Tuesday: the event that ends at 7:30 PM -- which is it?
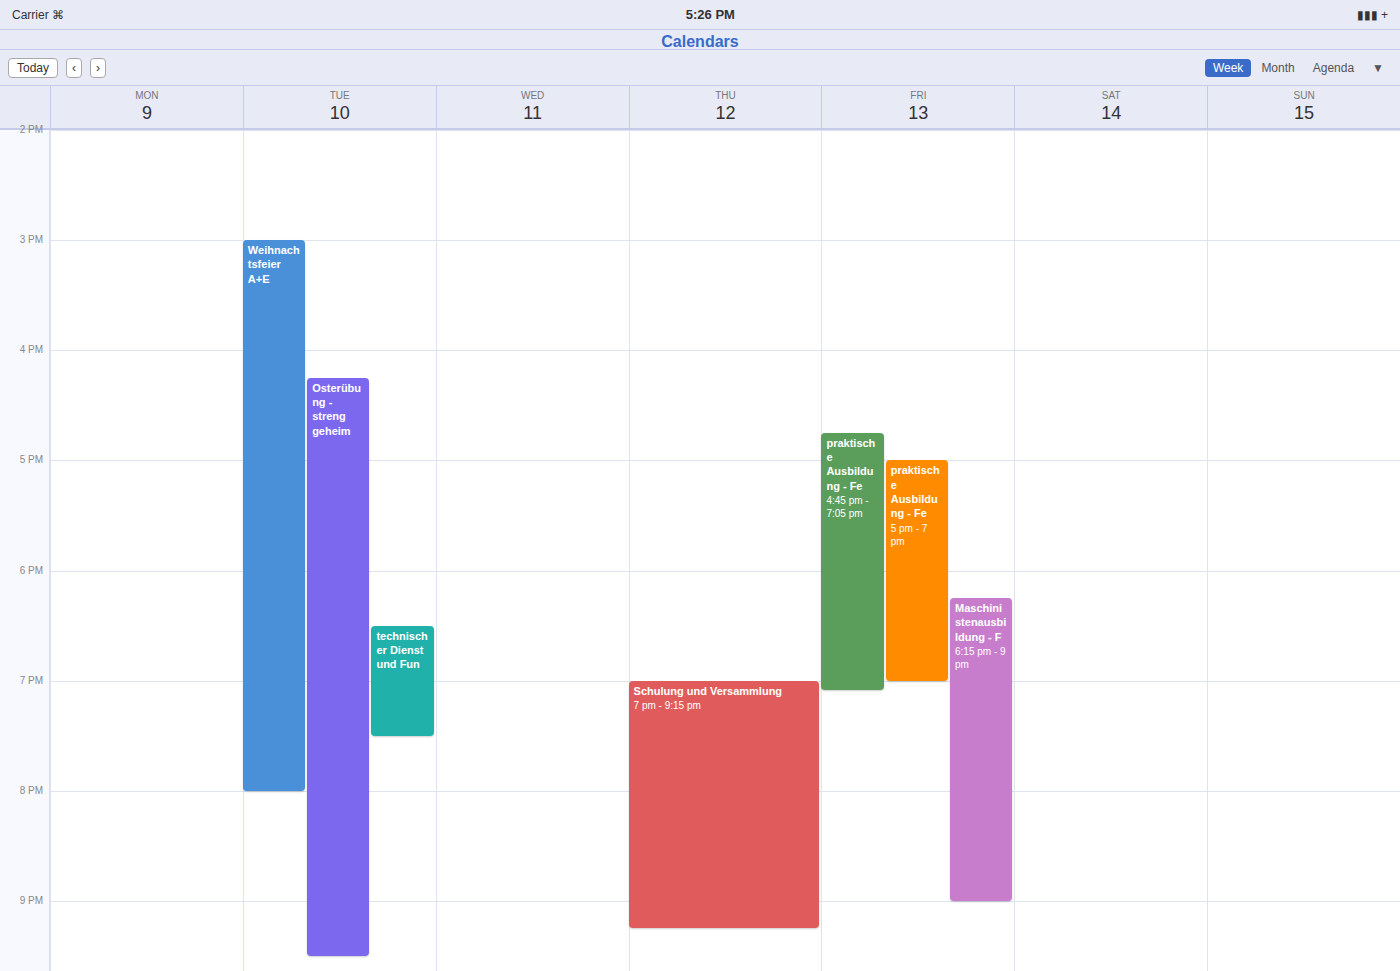
"technischer Dienst und Fun"